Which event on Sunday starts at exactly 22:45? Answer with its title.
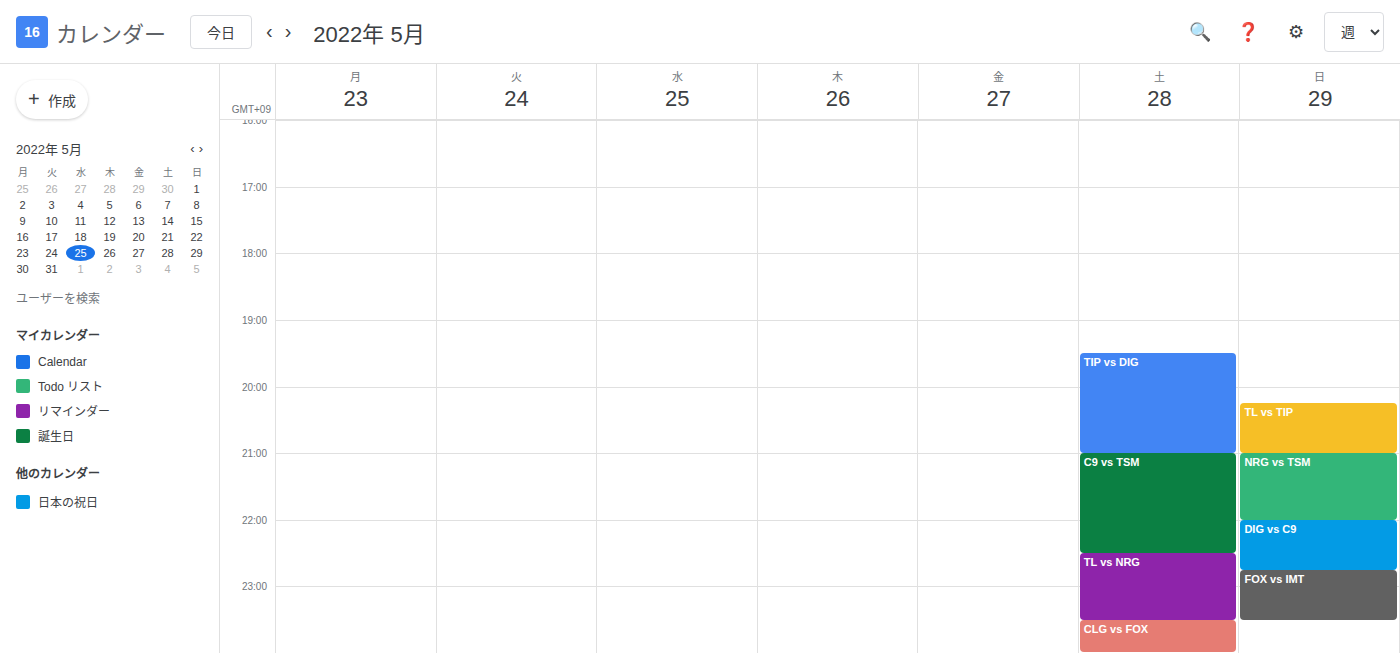
"FOX vs IMT"